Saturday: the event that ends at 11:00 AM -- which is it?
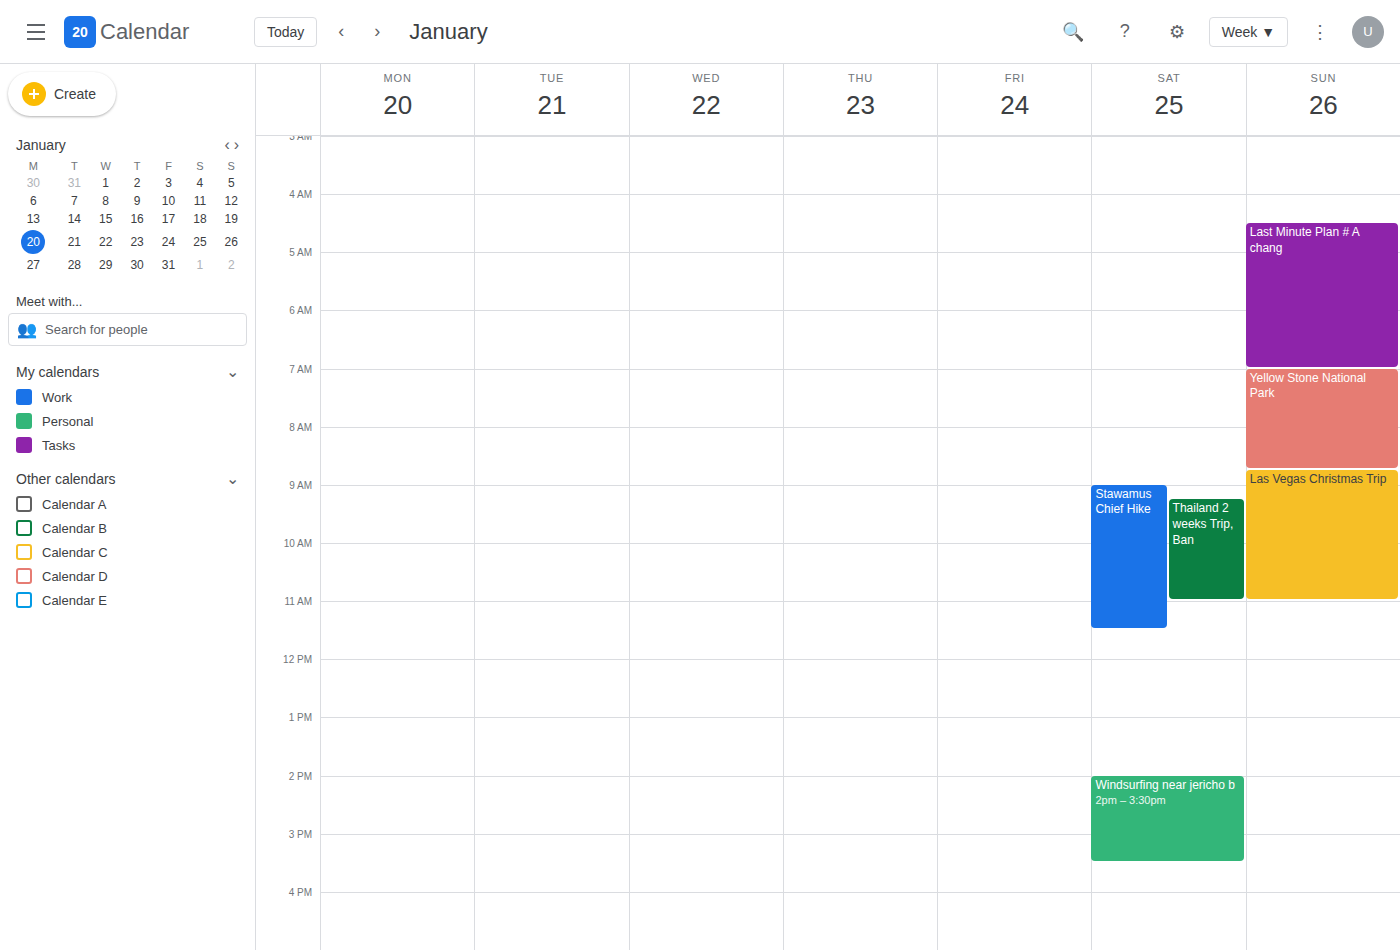
"Thailand 2 weeks Trip, Ban"